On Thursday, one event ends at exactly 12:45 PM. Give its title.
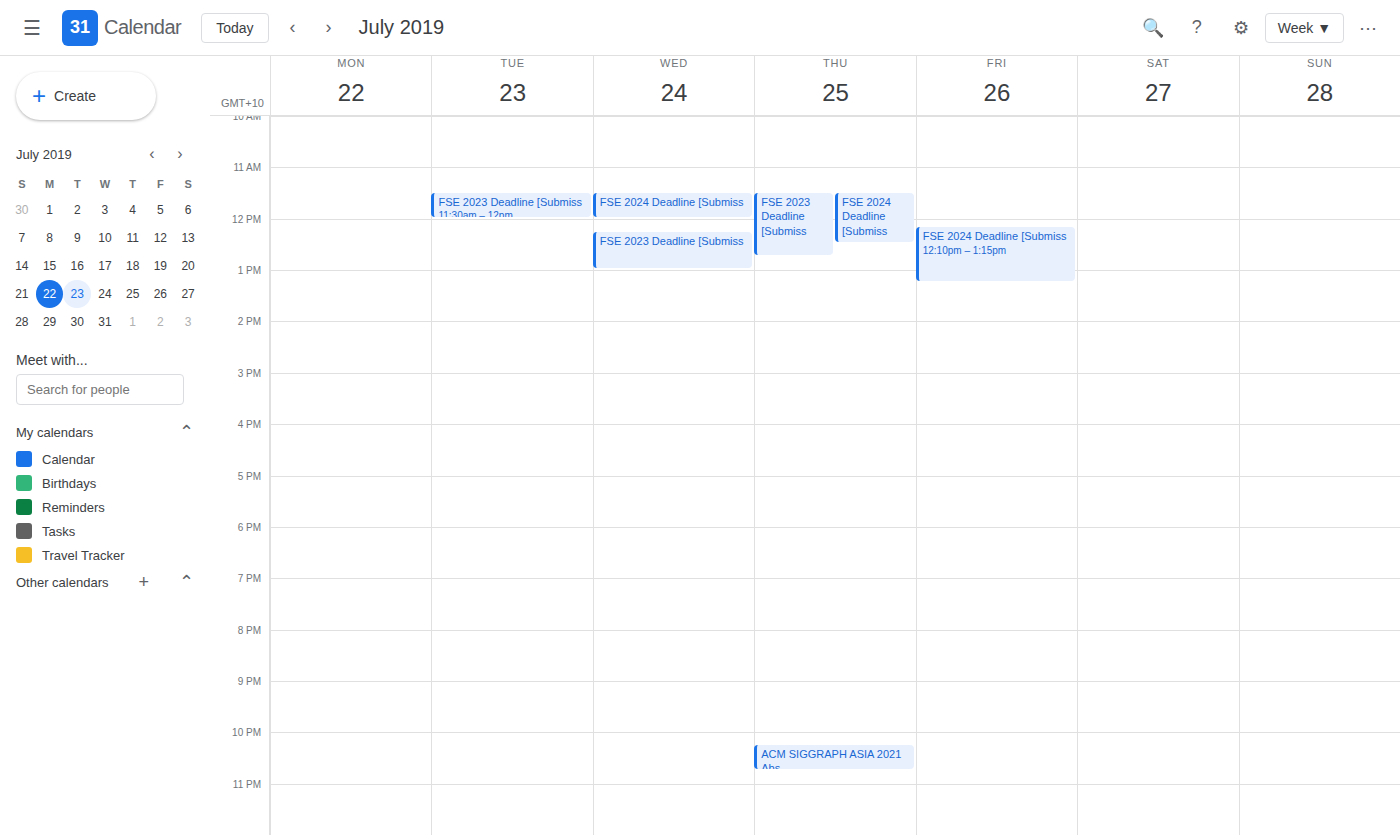
"FSE 2023 Deadline [Submiss"